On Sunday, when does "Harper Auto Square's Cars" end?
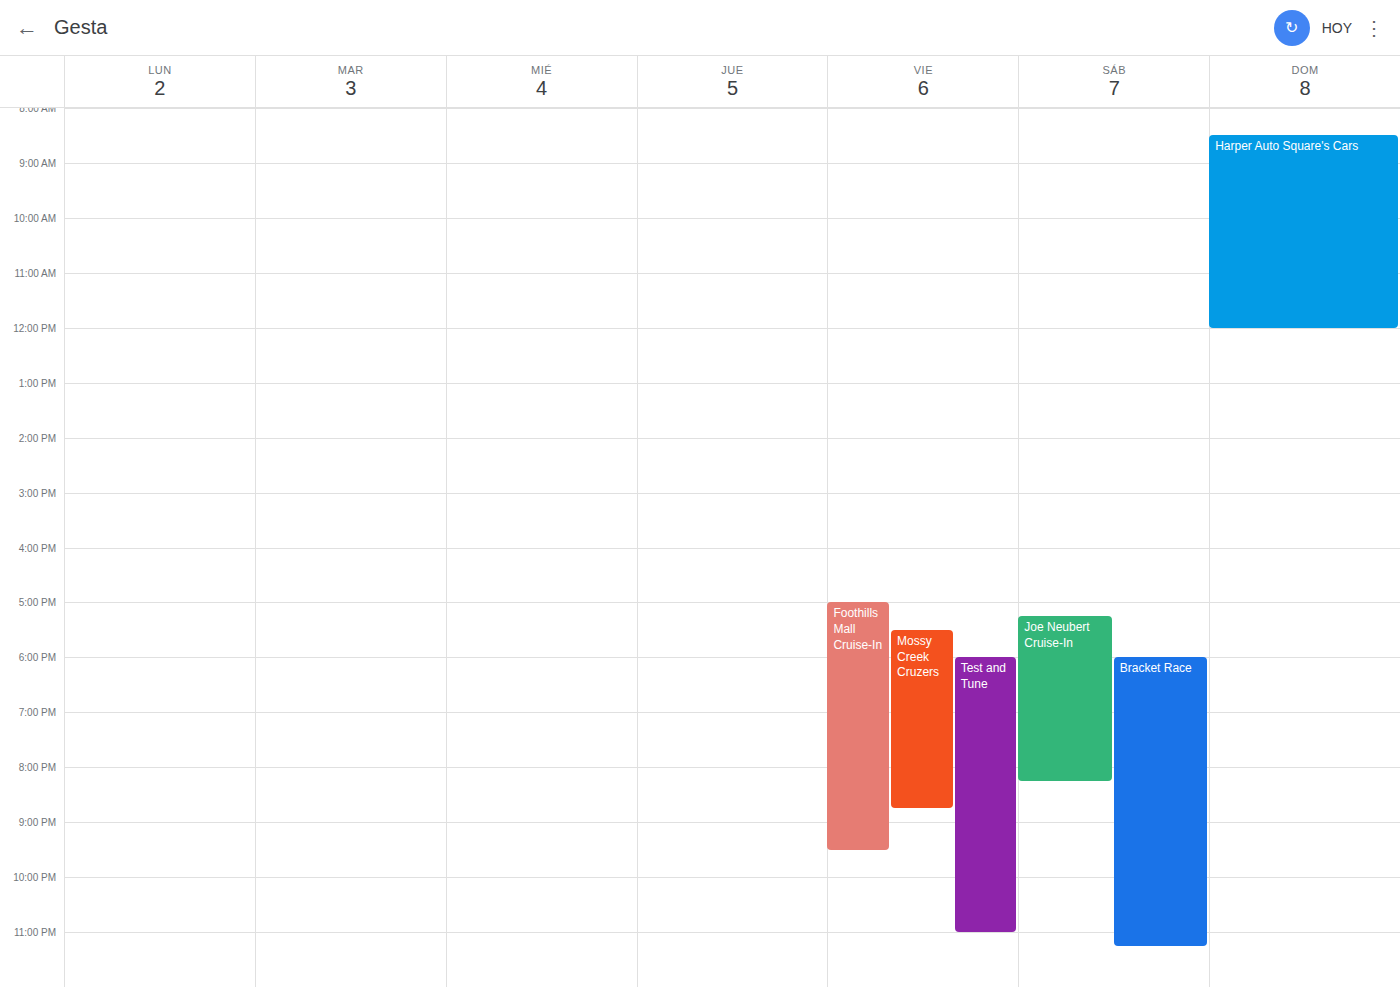
12:00 PM